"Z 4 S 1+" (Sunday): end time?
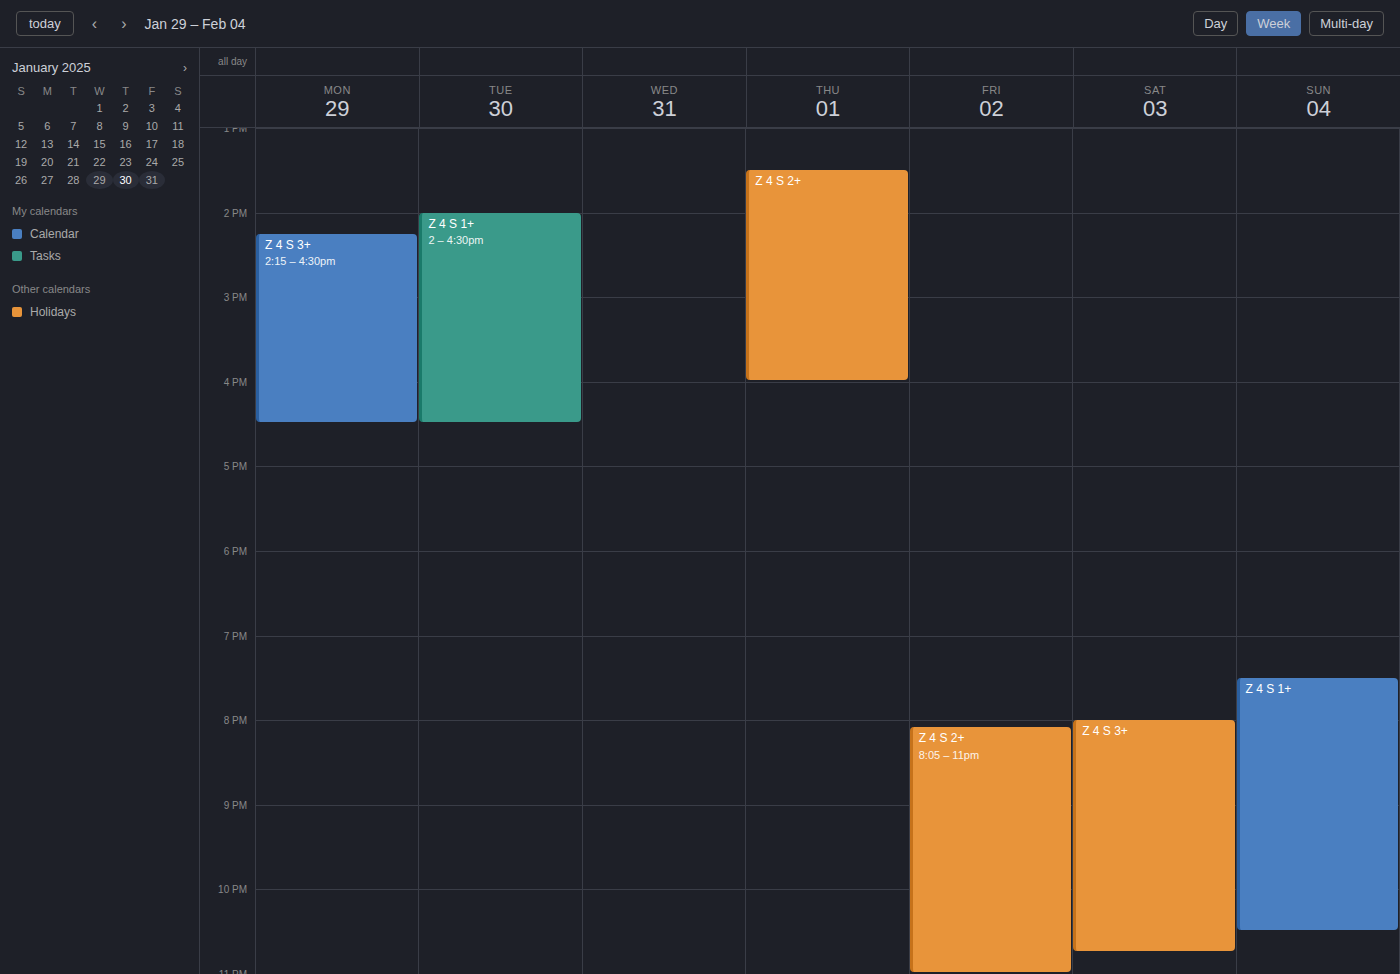
10:30 PM